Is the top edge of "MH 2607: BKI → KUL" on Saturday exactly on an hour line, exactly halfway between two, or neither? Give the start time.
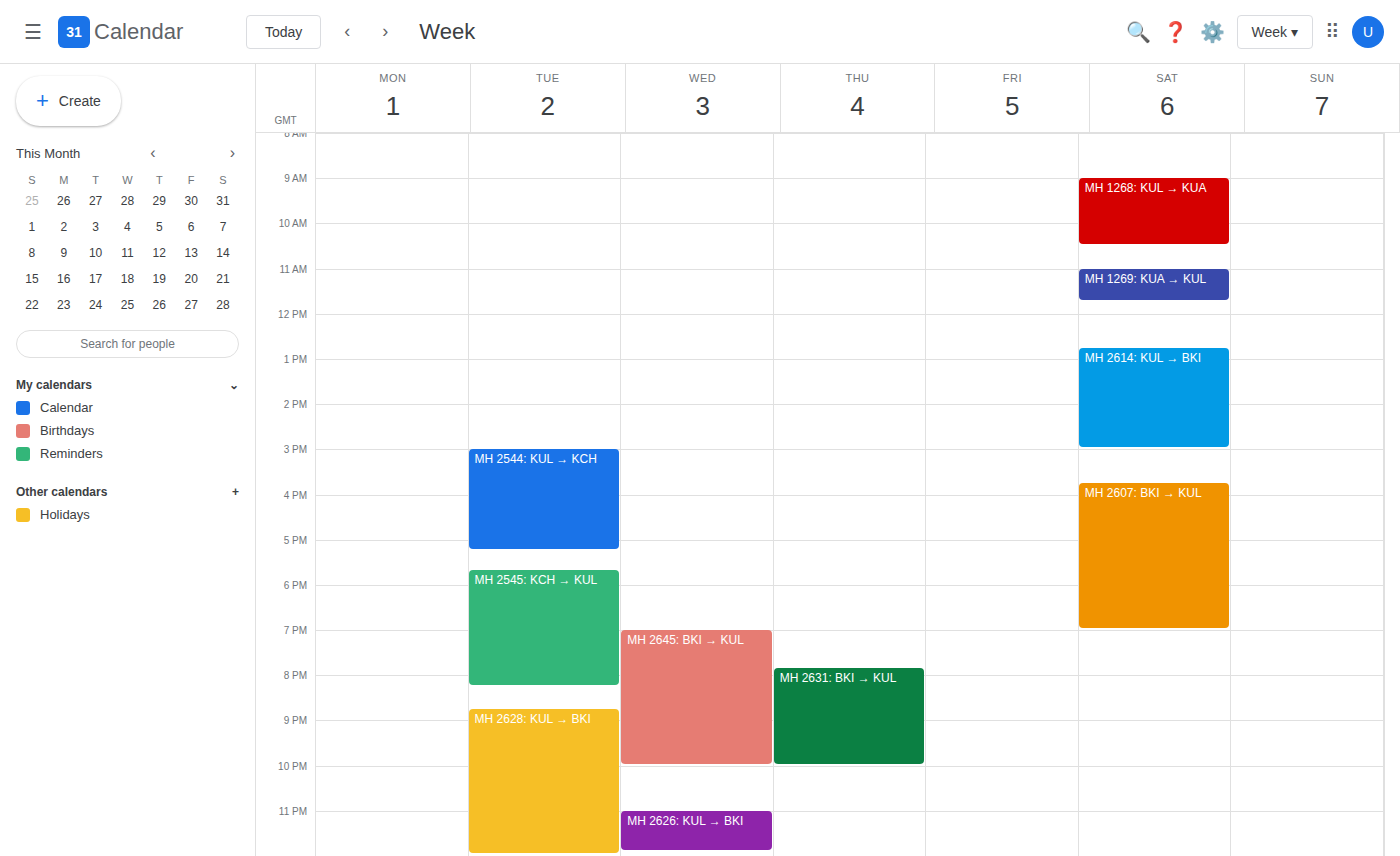
3:45 PM -- neither: three quarters of the way from the 3 PM line to the 4 PM line.